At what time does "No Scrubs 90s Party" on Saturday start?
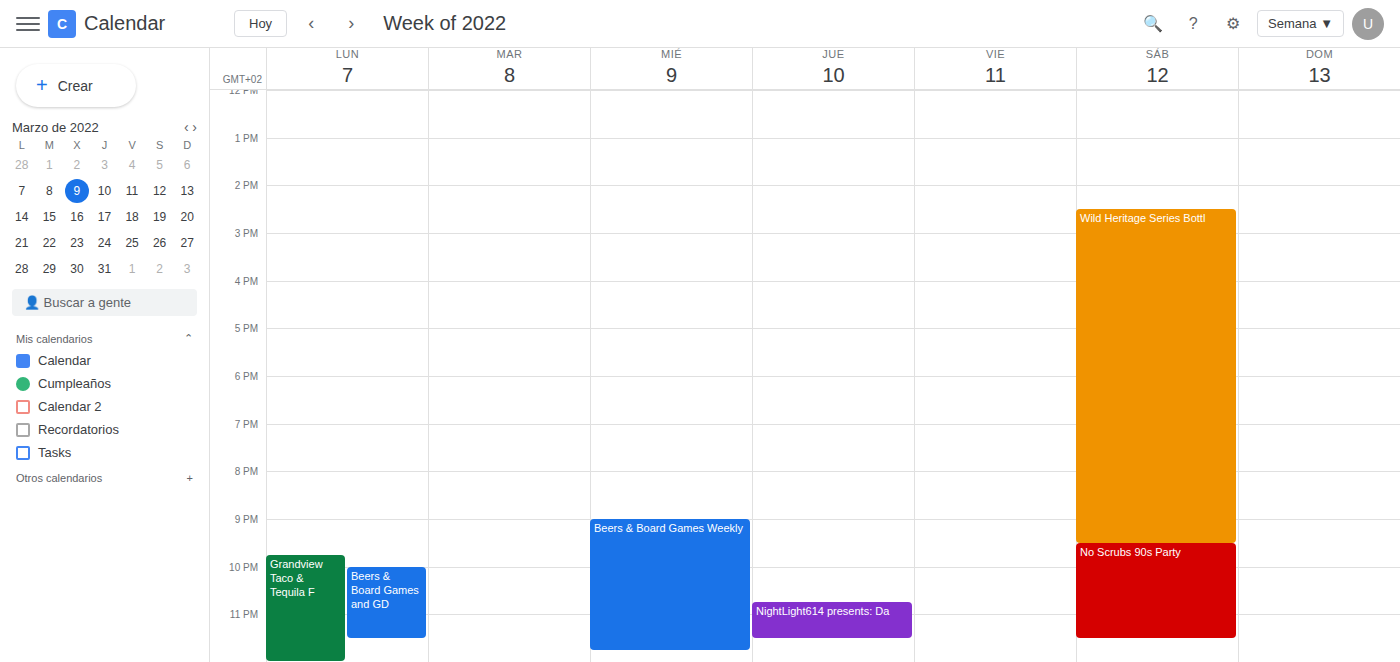
9:30 PM